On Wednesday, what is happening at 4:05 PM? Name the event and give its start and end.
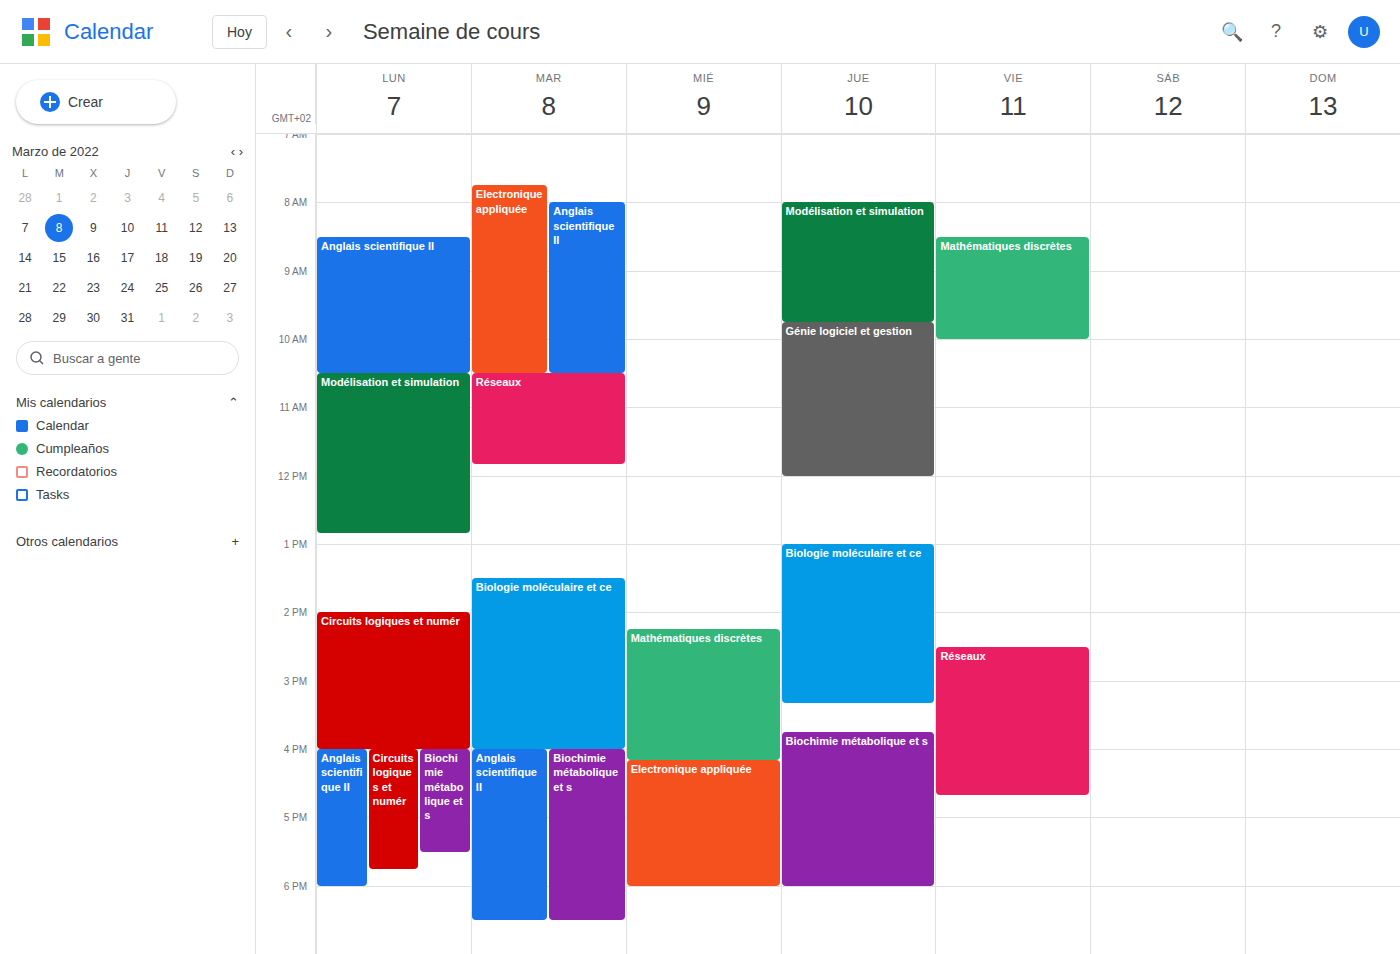
"Mathématiques discrètes", 2:15 PM to 4:10 PM